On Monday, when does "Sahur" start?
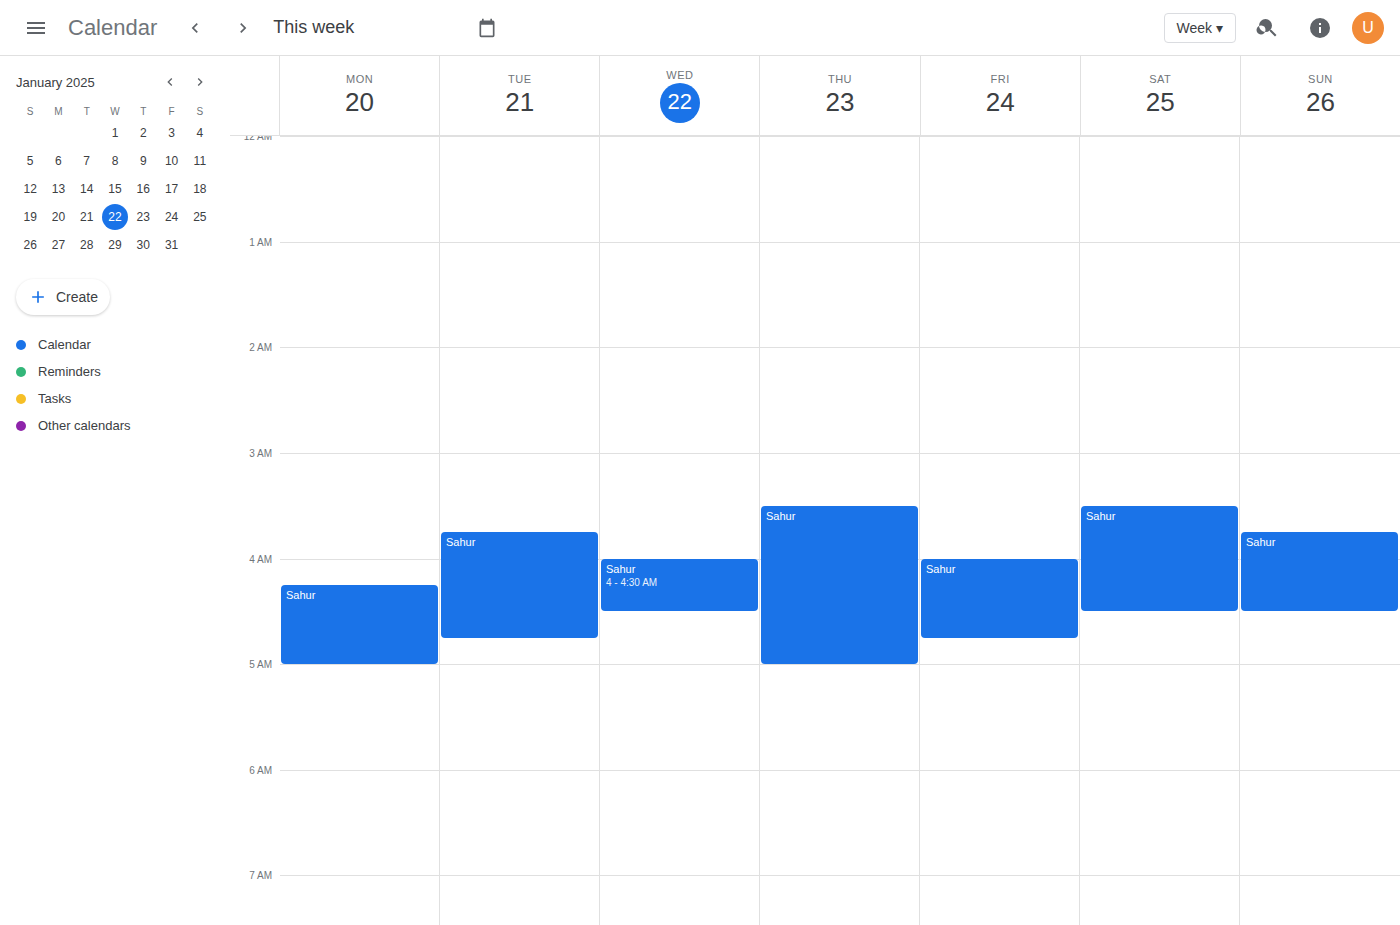
4:15 AM